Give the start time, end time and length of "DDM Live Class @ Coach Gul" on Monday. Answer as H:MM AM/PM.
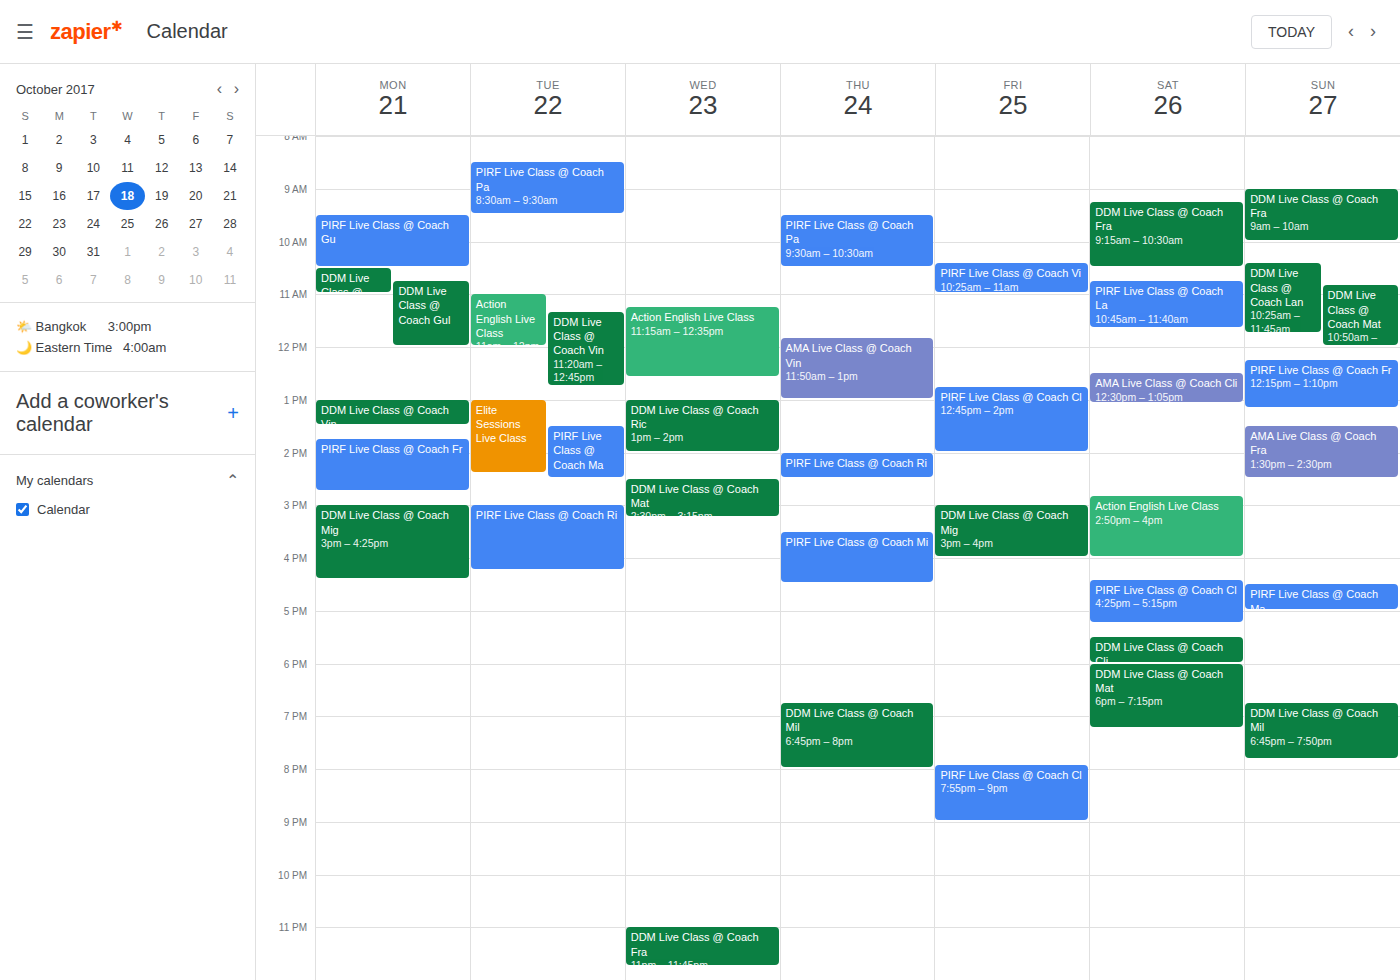
10:45 AM to 12:00 PM, 1 hour 15 minutes